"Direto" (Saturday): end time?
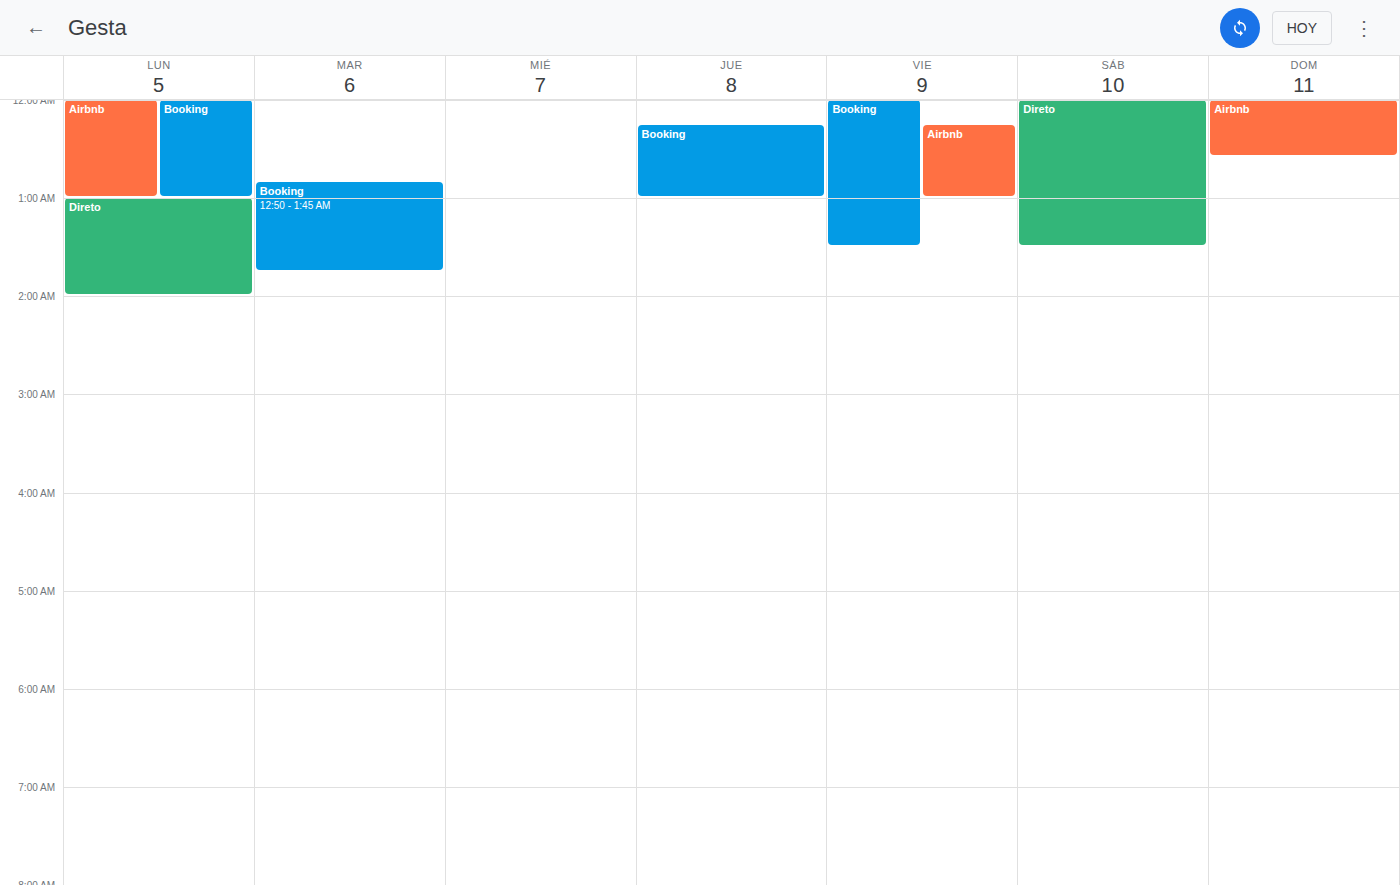
1:30 AM